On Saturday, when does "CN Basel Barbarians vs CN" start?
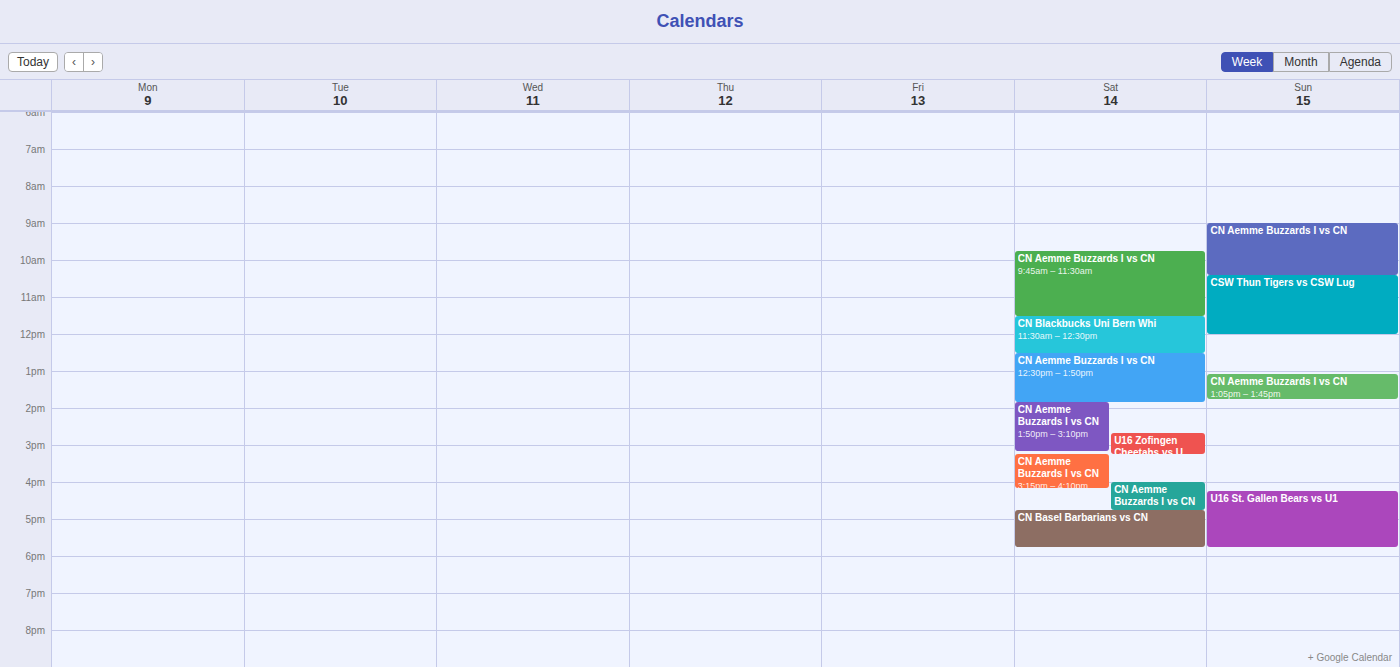
16:45